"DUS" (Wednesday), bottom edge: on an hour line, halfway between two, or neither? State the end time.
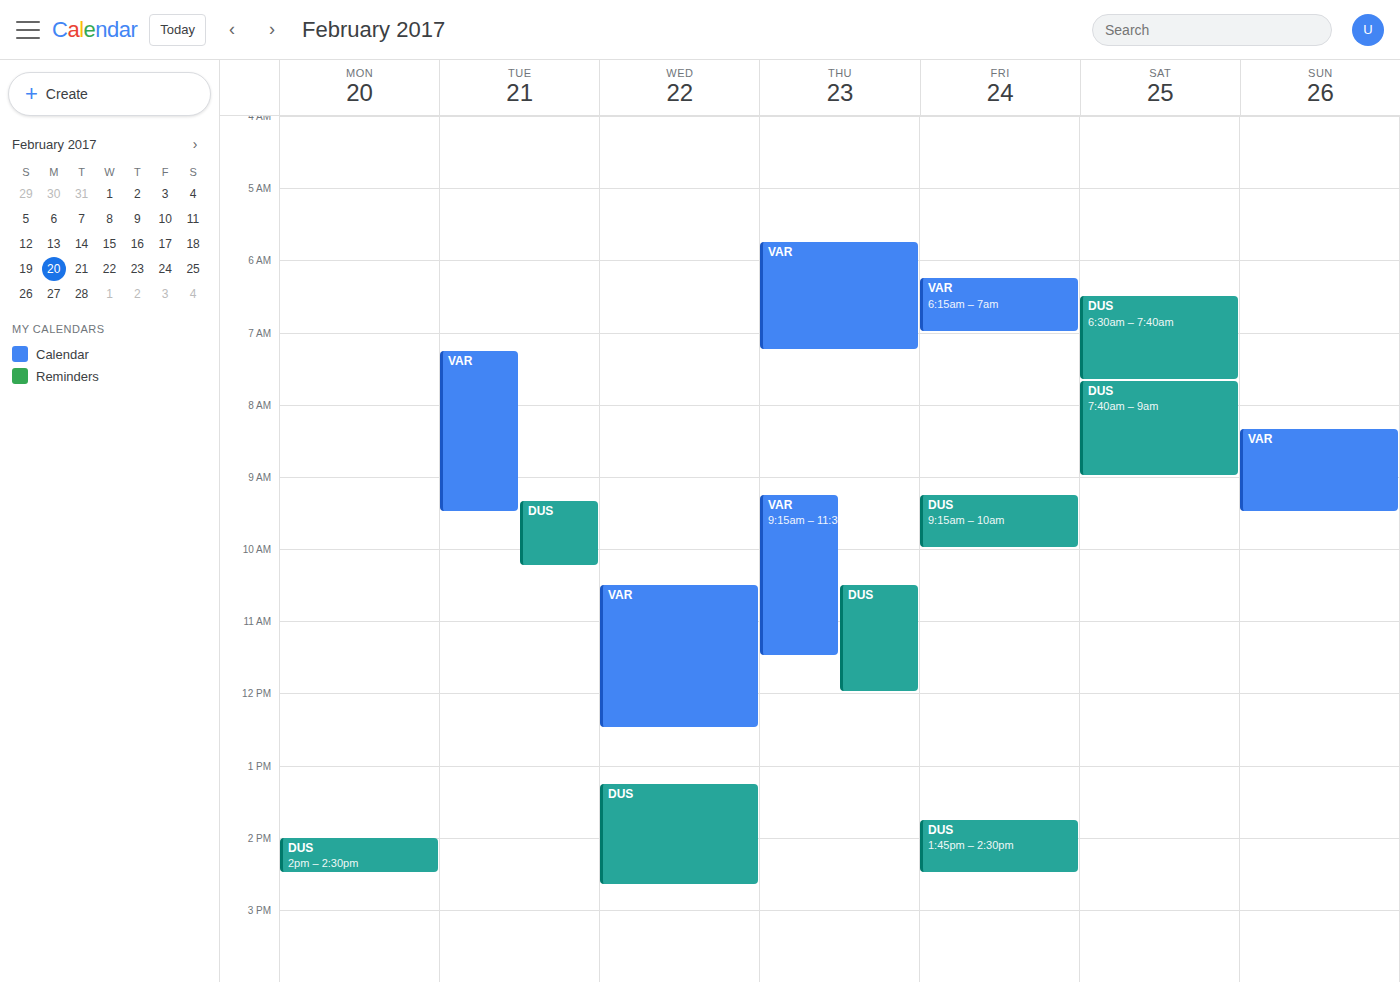
2:40 PM -- neither: 40 minutes below the 2 PM line and 20 minutes above the 3 PM line.